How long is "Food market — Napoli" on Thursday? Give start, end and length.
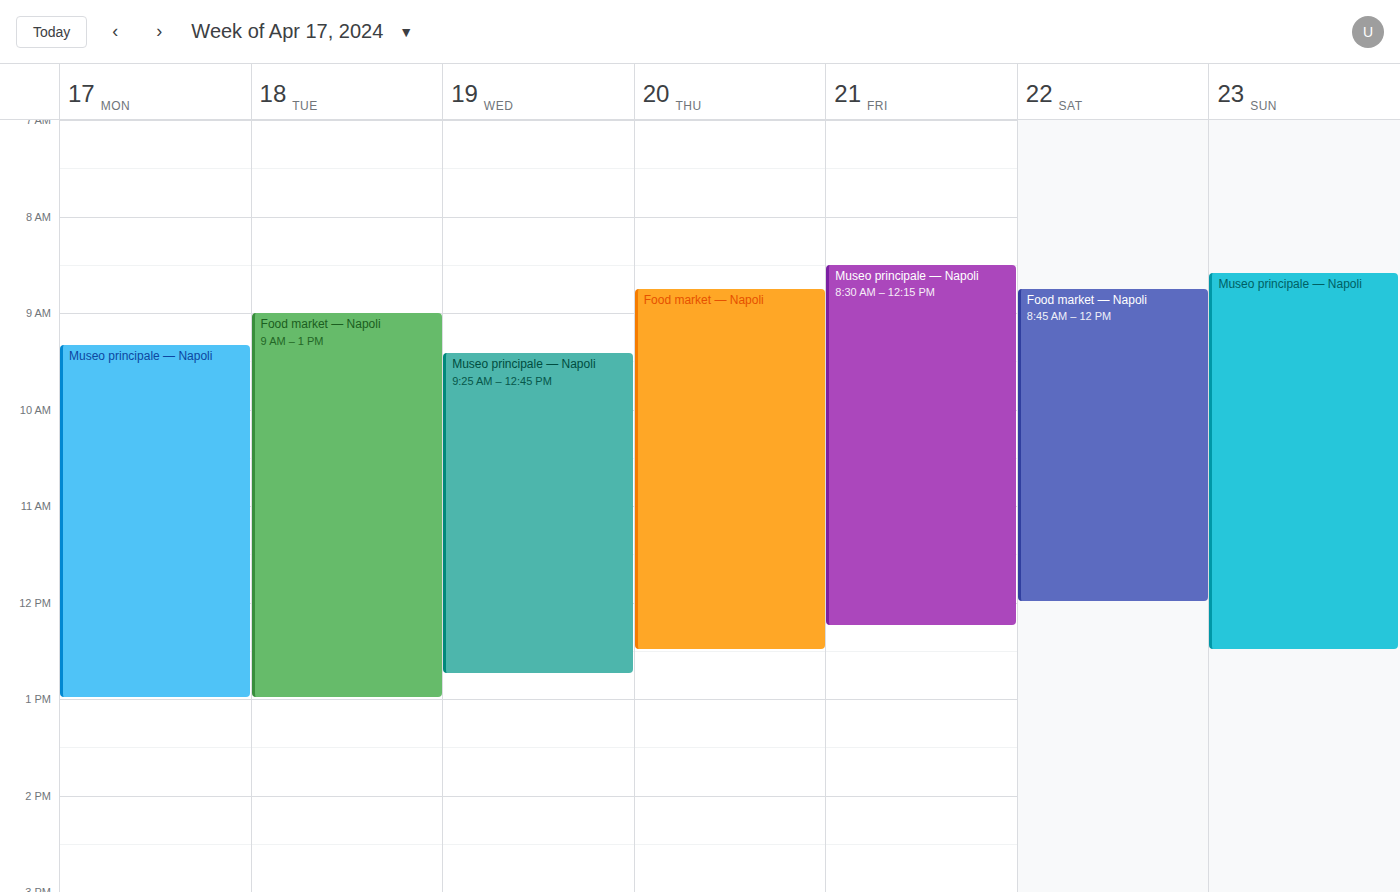
8:45 AM to 12:30 PM, 3 hours 45 minutes